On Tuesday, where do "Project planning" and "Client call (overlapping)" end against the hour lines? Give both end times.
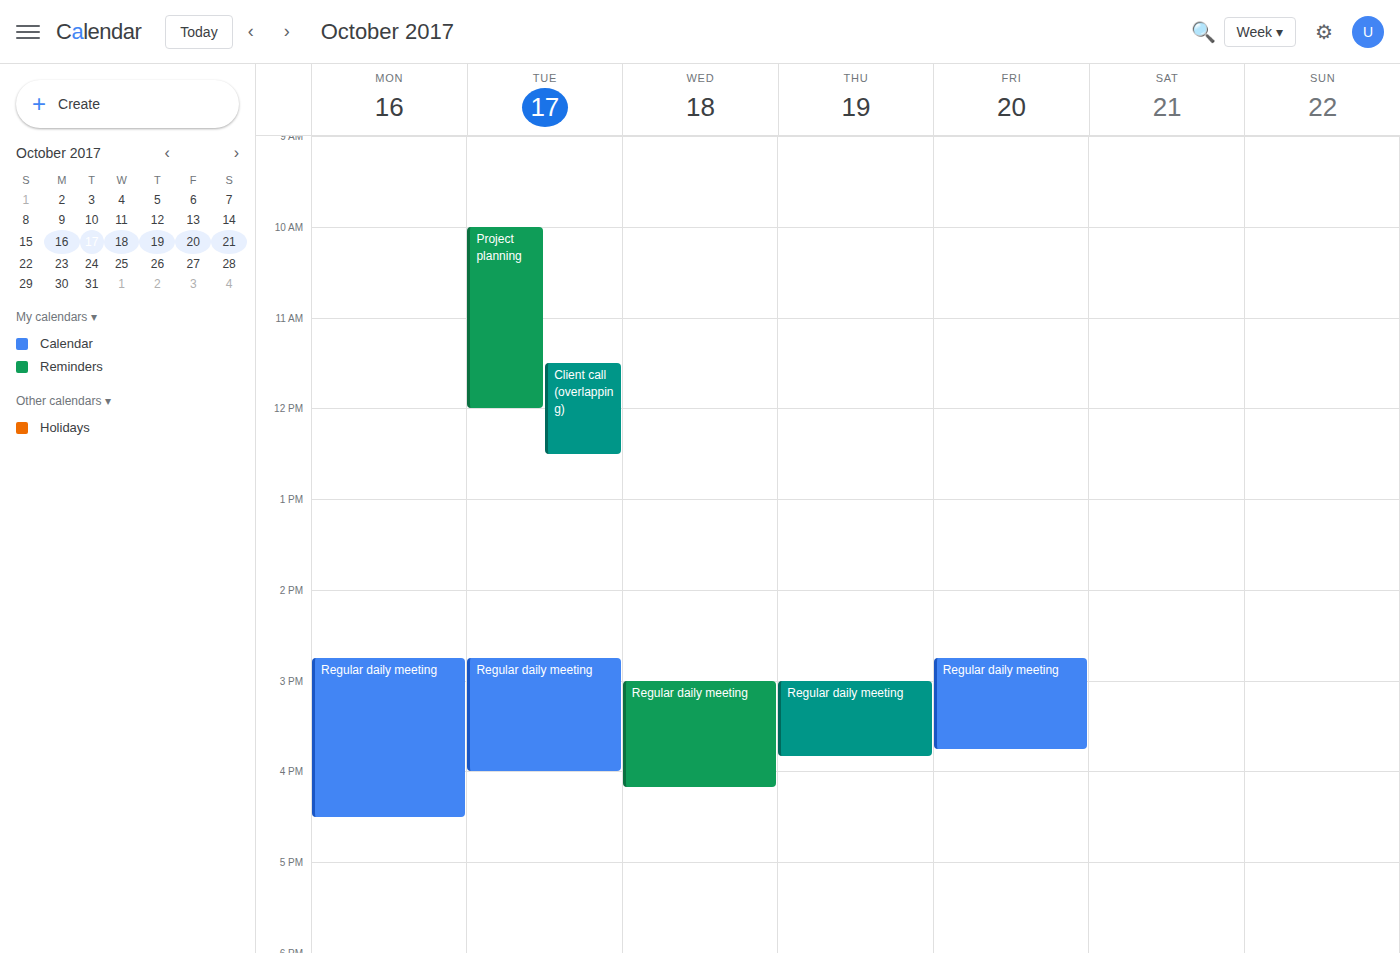
"Project planning": 12:00 PM, exactly on the 12 PM line. "Client call (overlapping)": 12:30 PM, halfway between the 12 PM and 1 PM lines.